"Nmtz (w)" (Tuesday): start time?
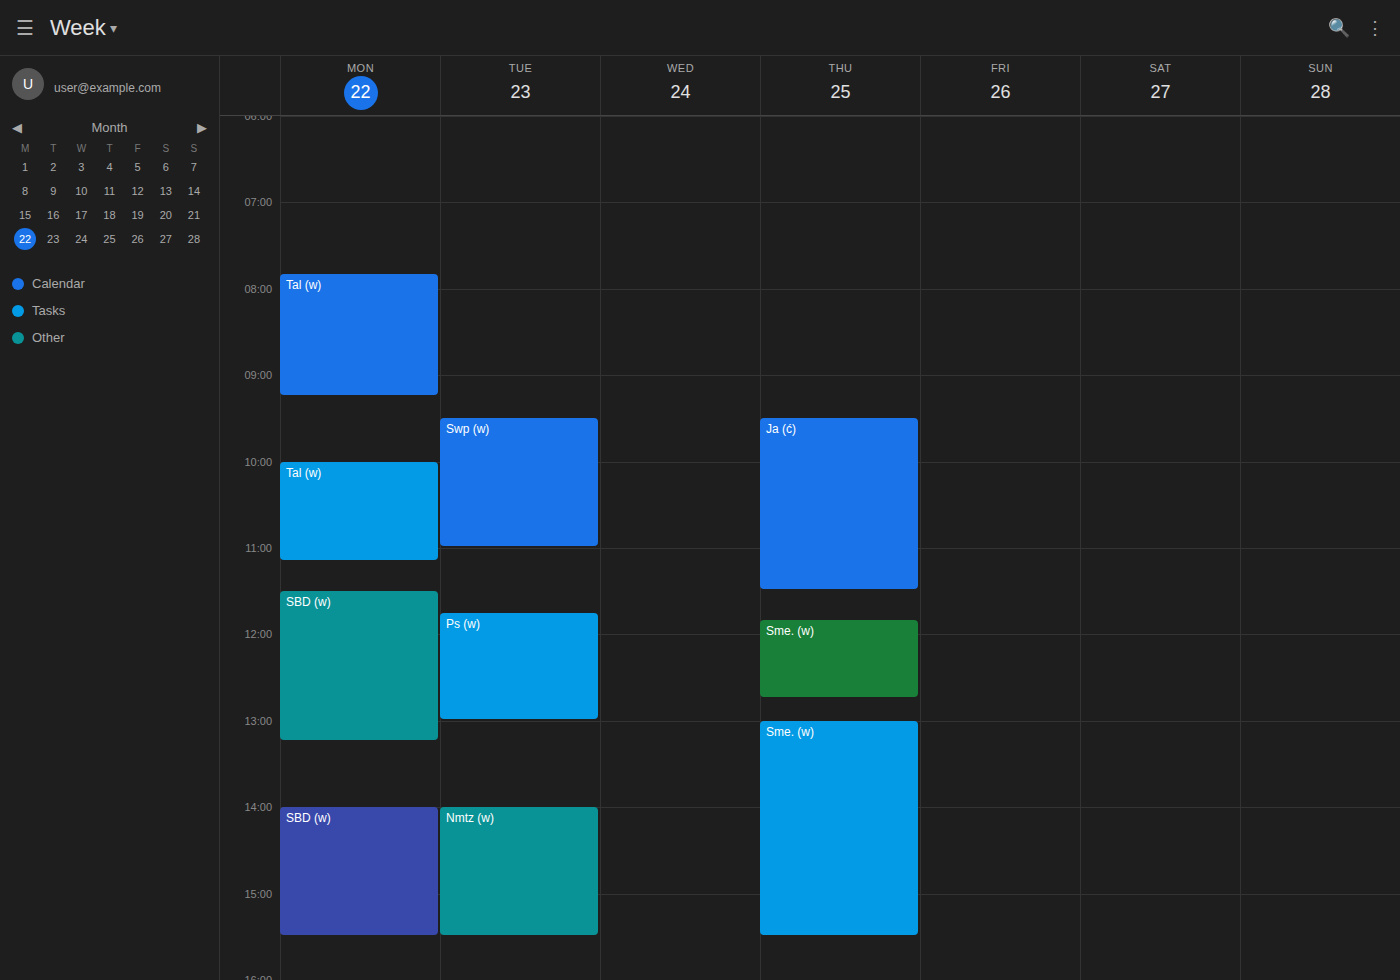
2:00 PM